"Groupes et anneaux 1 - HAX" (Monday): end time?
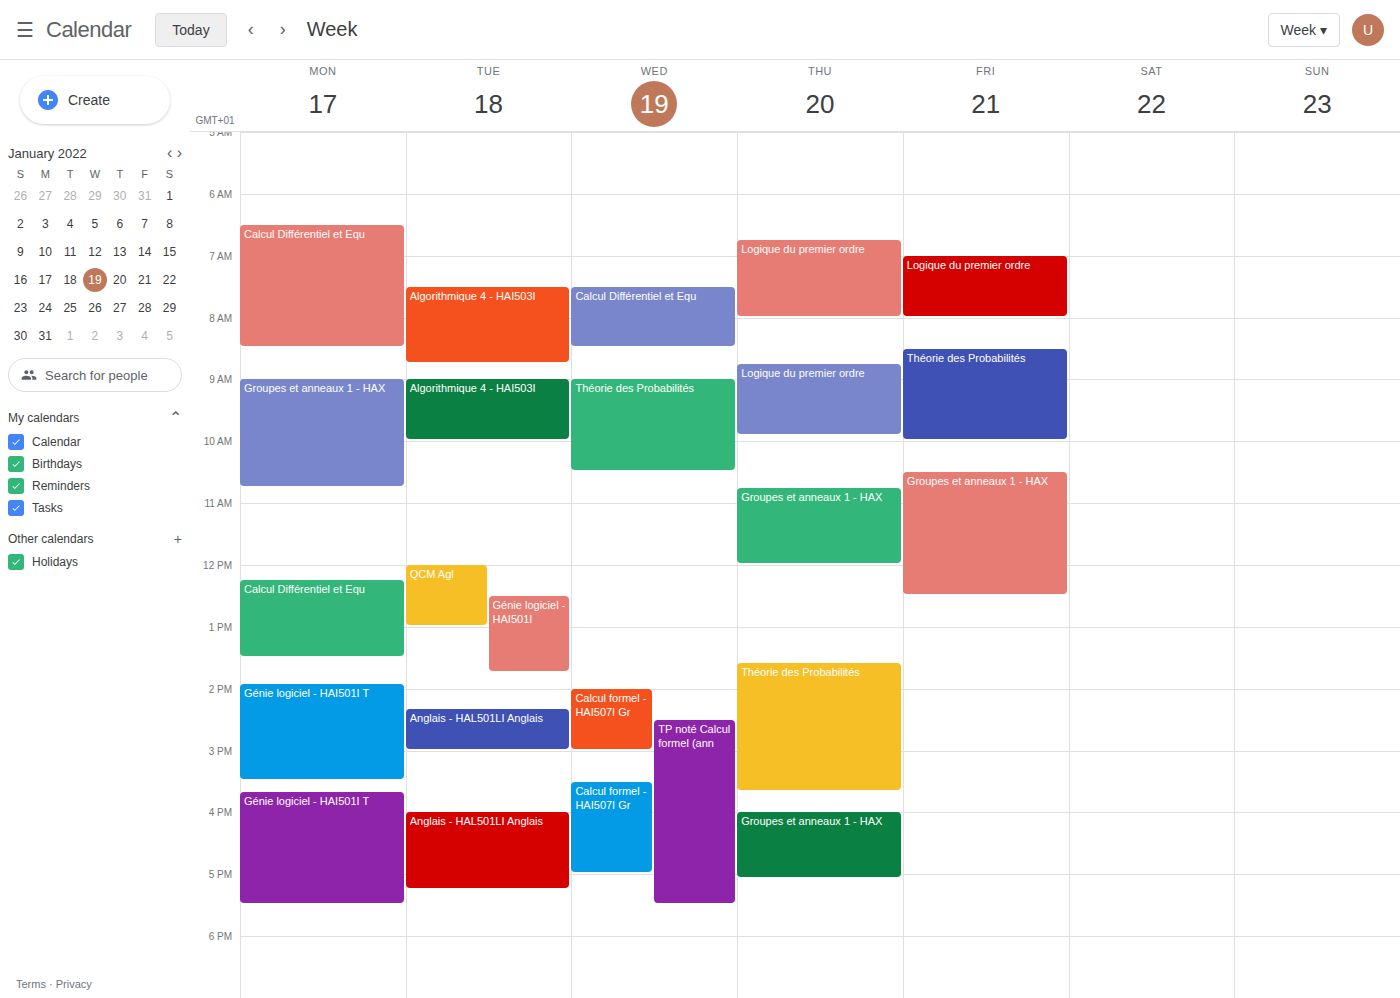
10:45 AM